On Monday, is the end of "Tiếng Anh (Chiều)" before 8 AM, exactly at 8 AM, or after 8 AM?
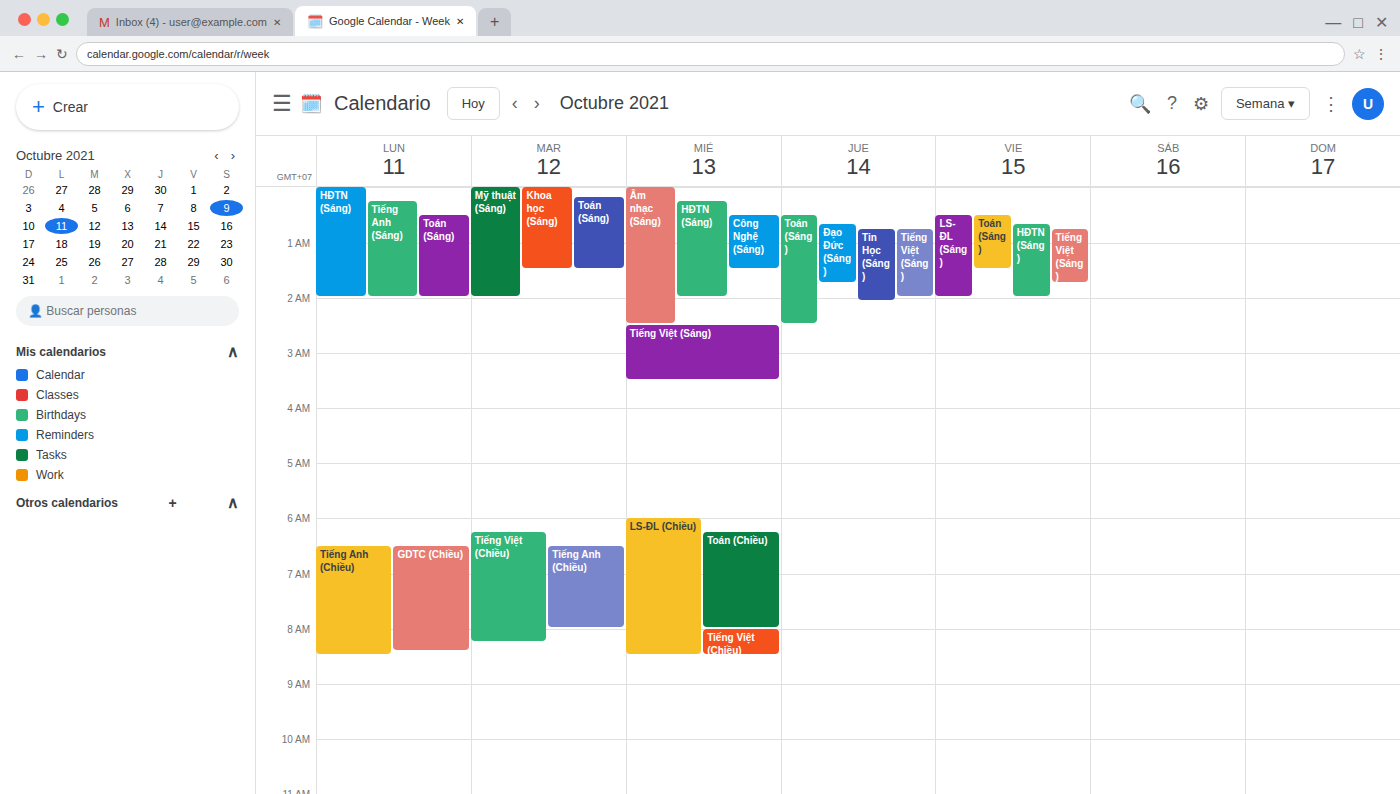
8:30 AM -- after 8 AM, 30 minutes below the 8 AM line.